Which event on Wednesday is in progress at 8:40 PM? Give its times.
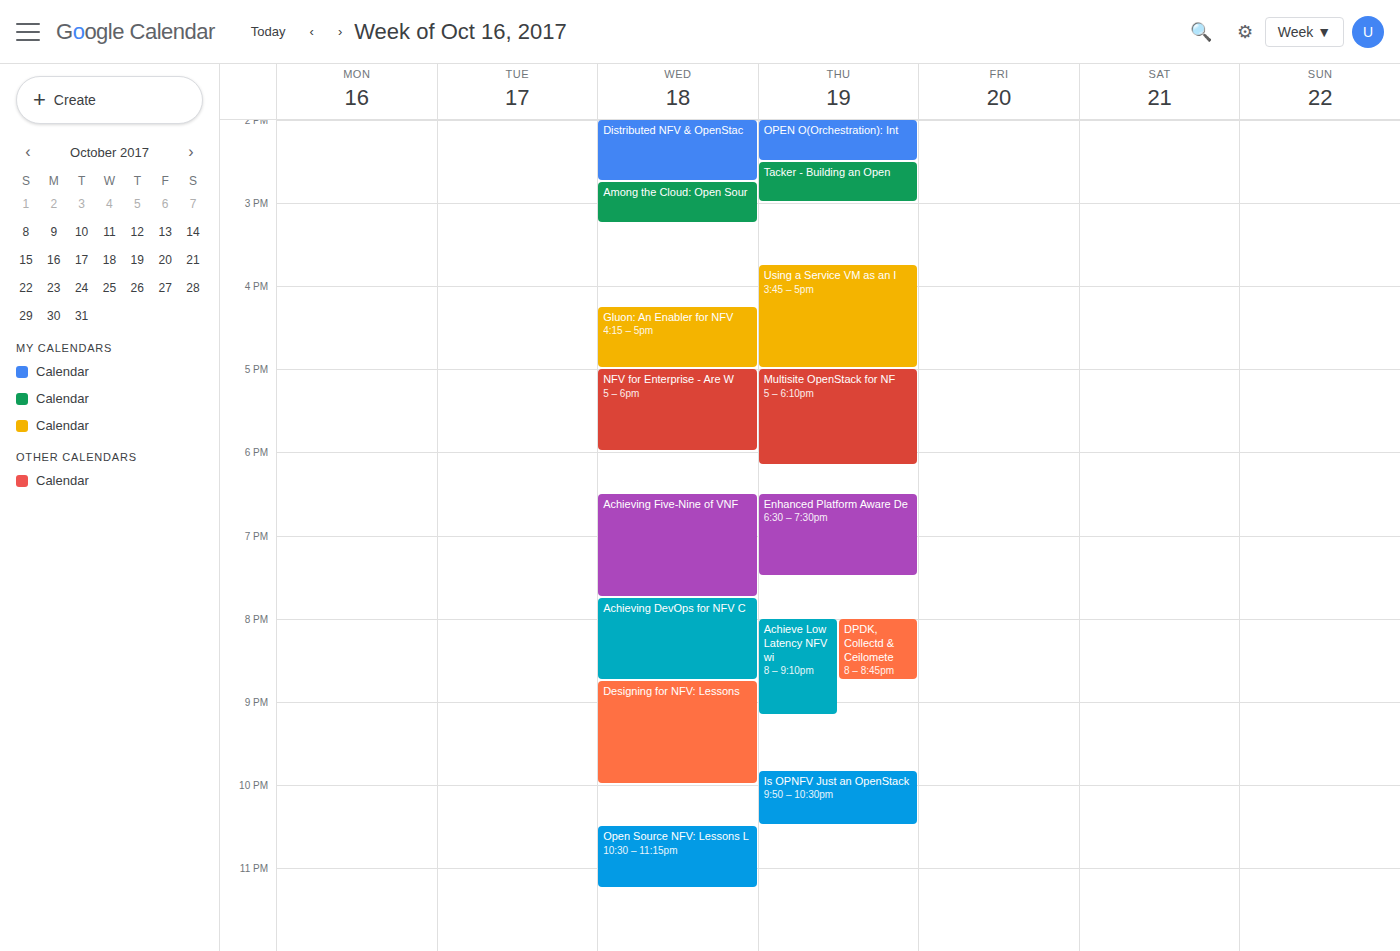
"Achieving DevOps for NFV C", 7:45 PM to 8:45 PM